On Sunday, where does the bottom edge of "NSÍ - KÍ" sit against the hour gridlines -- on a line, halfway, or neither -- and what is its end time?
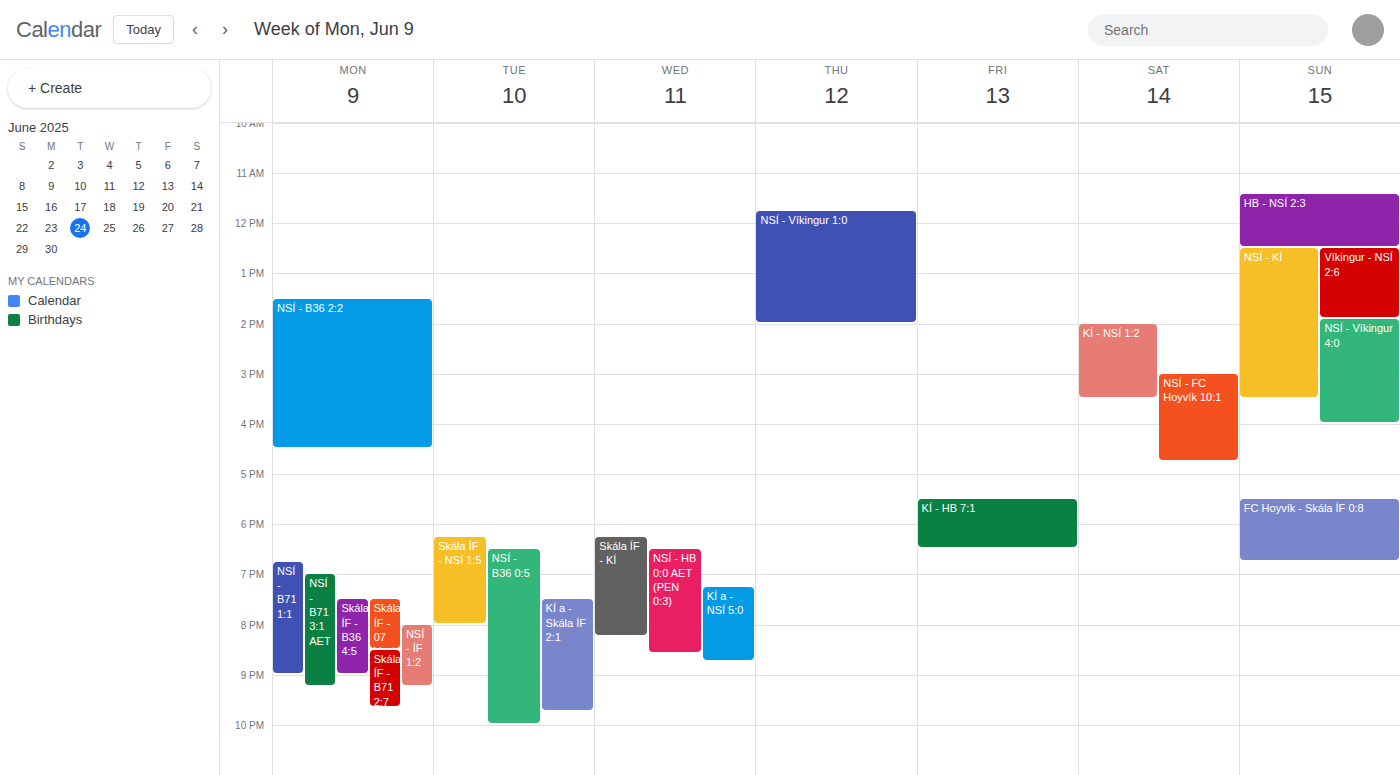
3:30 PM -- halfway between the 3 PM and 4 PM lines.